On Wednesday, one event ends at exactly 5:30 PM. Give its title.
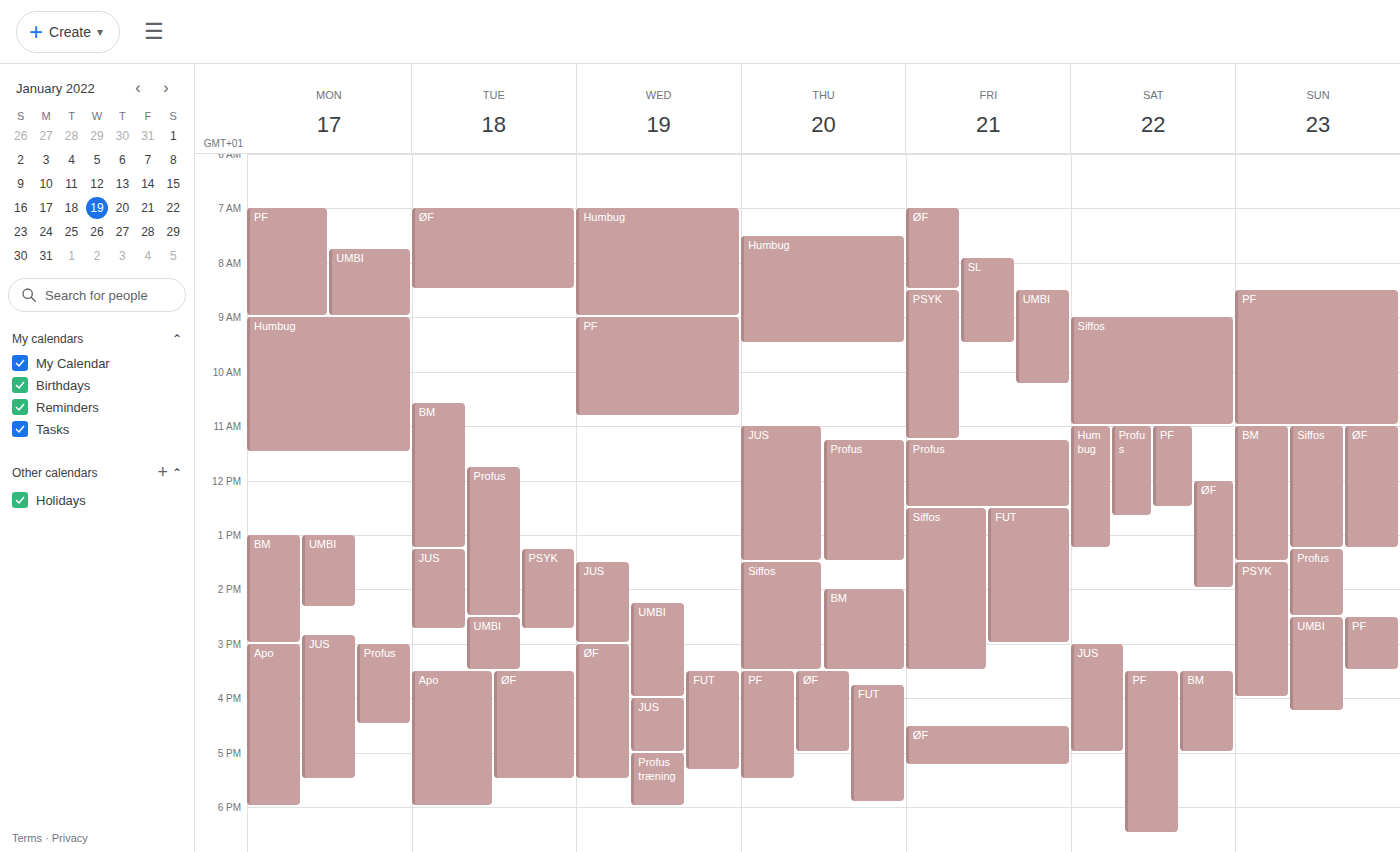
"ØF"